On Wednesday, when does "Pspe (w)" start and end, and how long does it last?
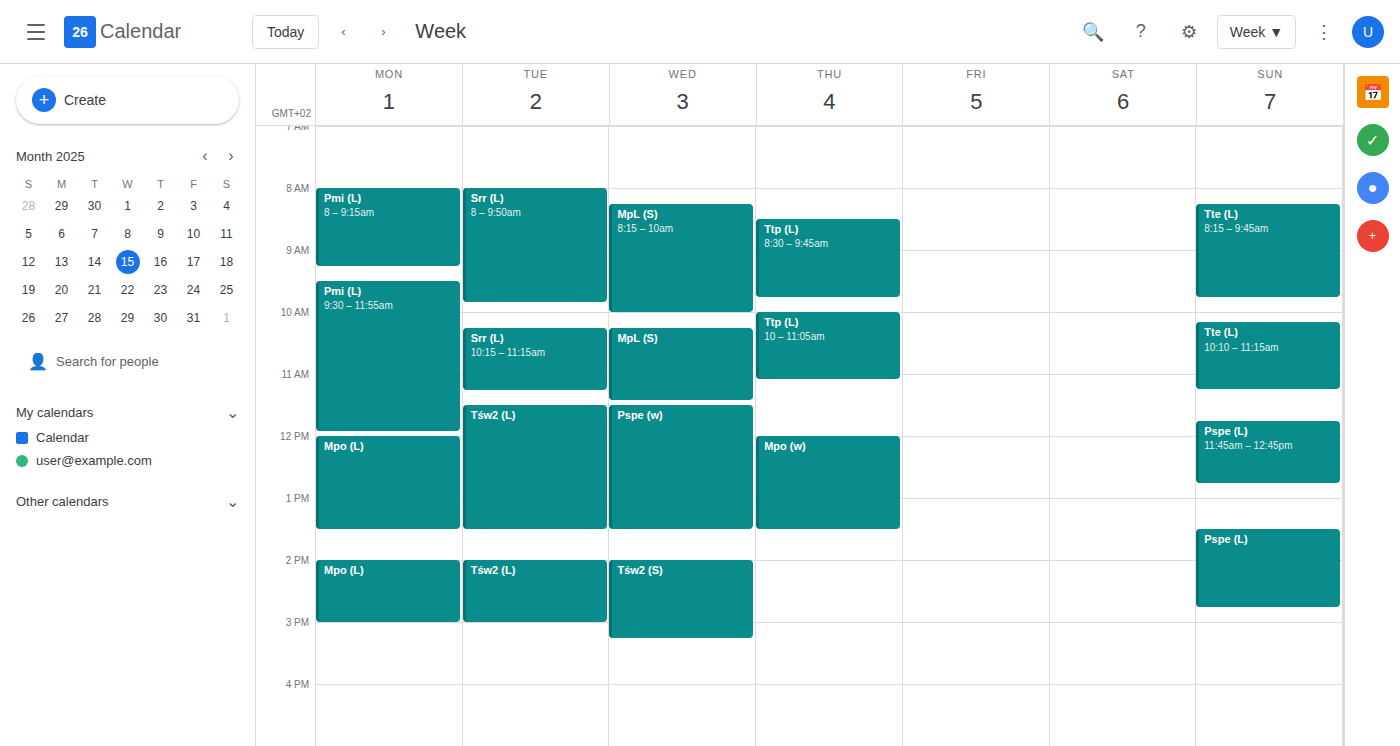
11:30 AM to 1:30 PM, 2 hours